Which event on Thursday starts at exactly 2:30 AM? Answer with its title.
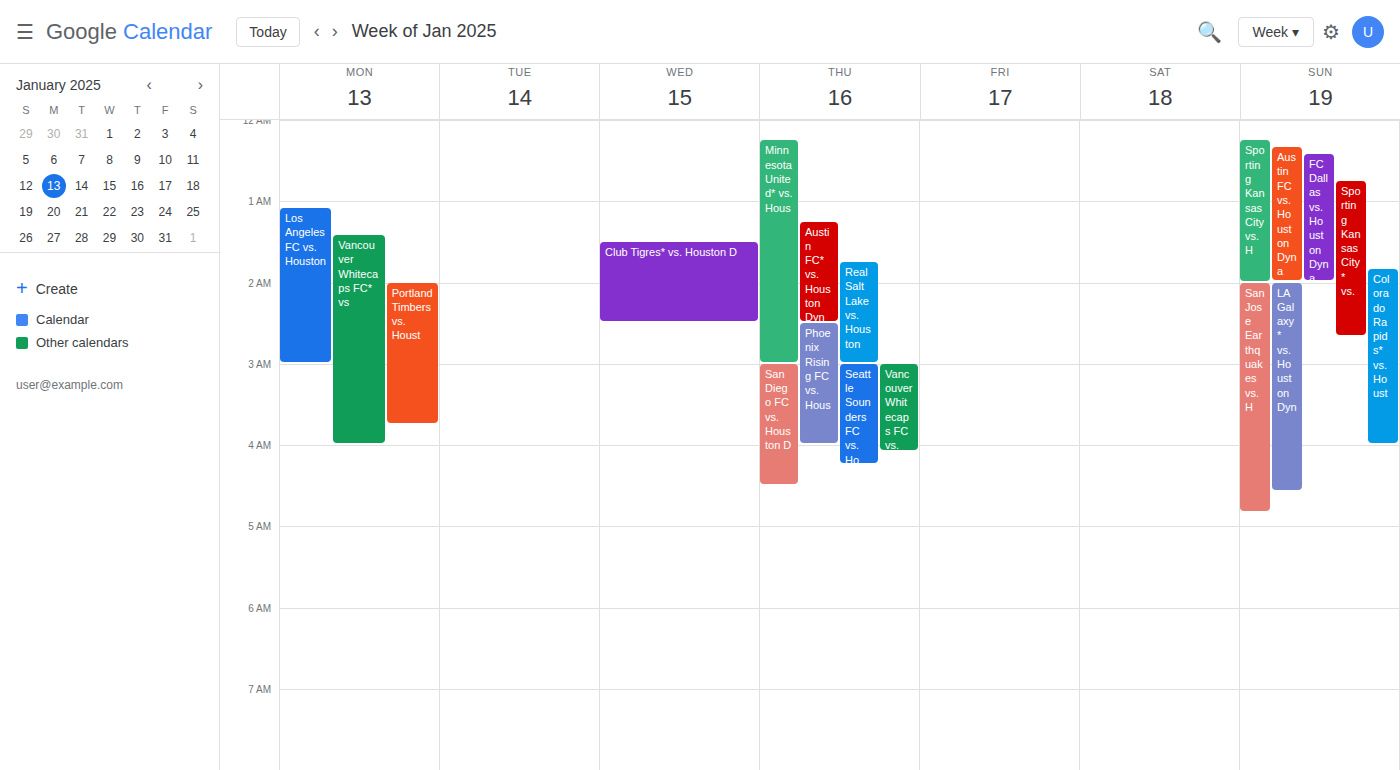
"Phoenix Rising FC vs. Hous"